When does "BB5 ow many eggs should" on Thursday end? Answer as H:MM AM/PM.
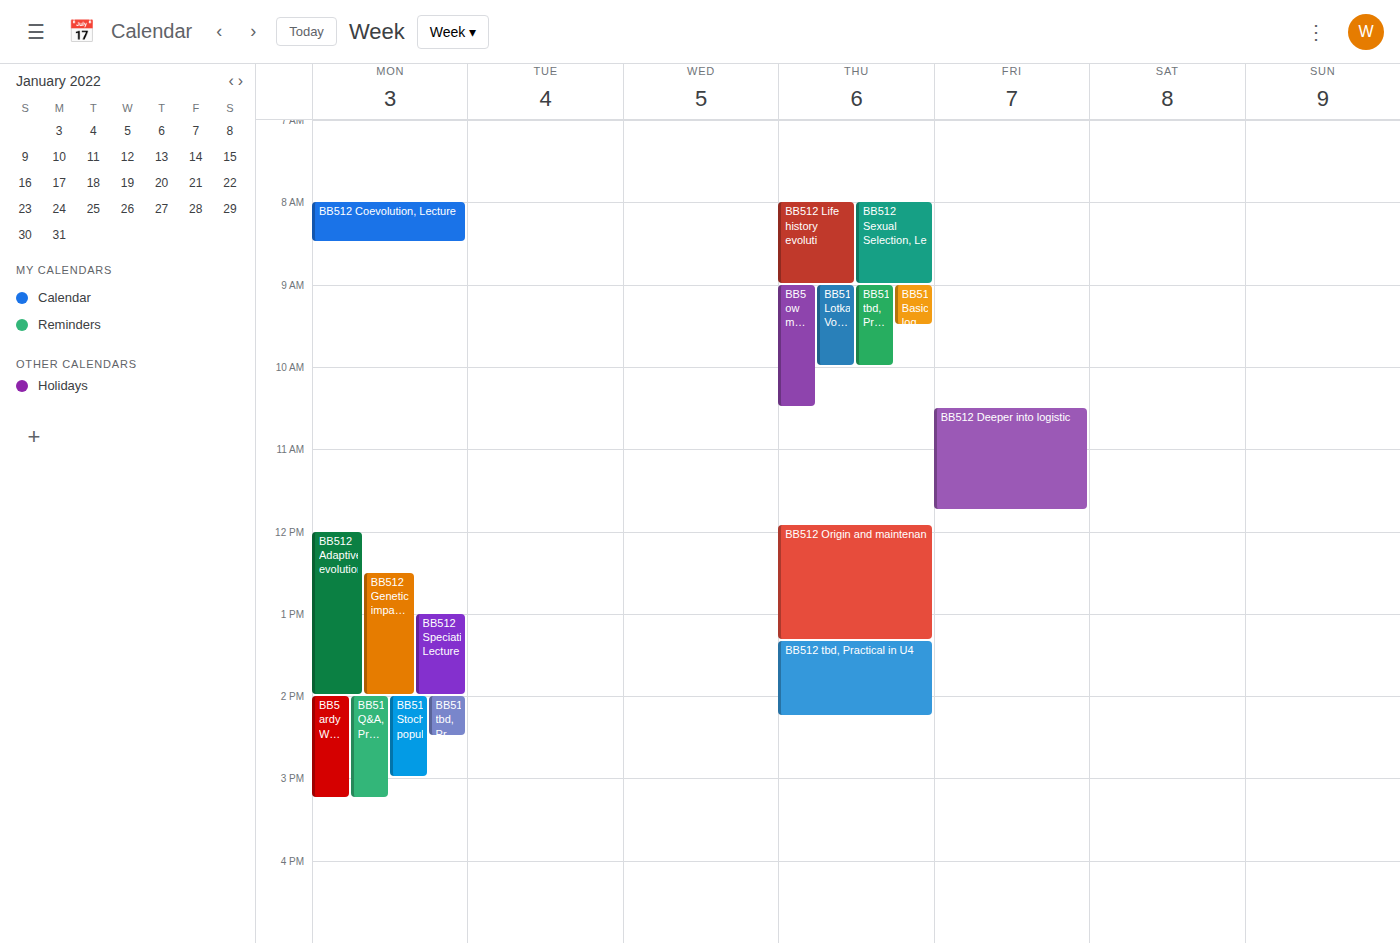
10:30 AM